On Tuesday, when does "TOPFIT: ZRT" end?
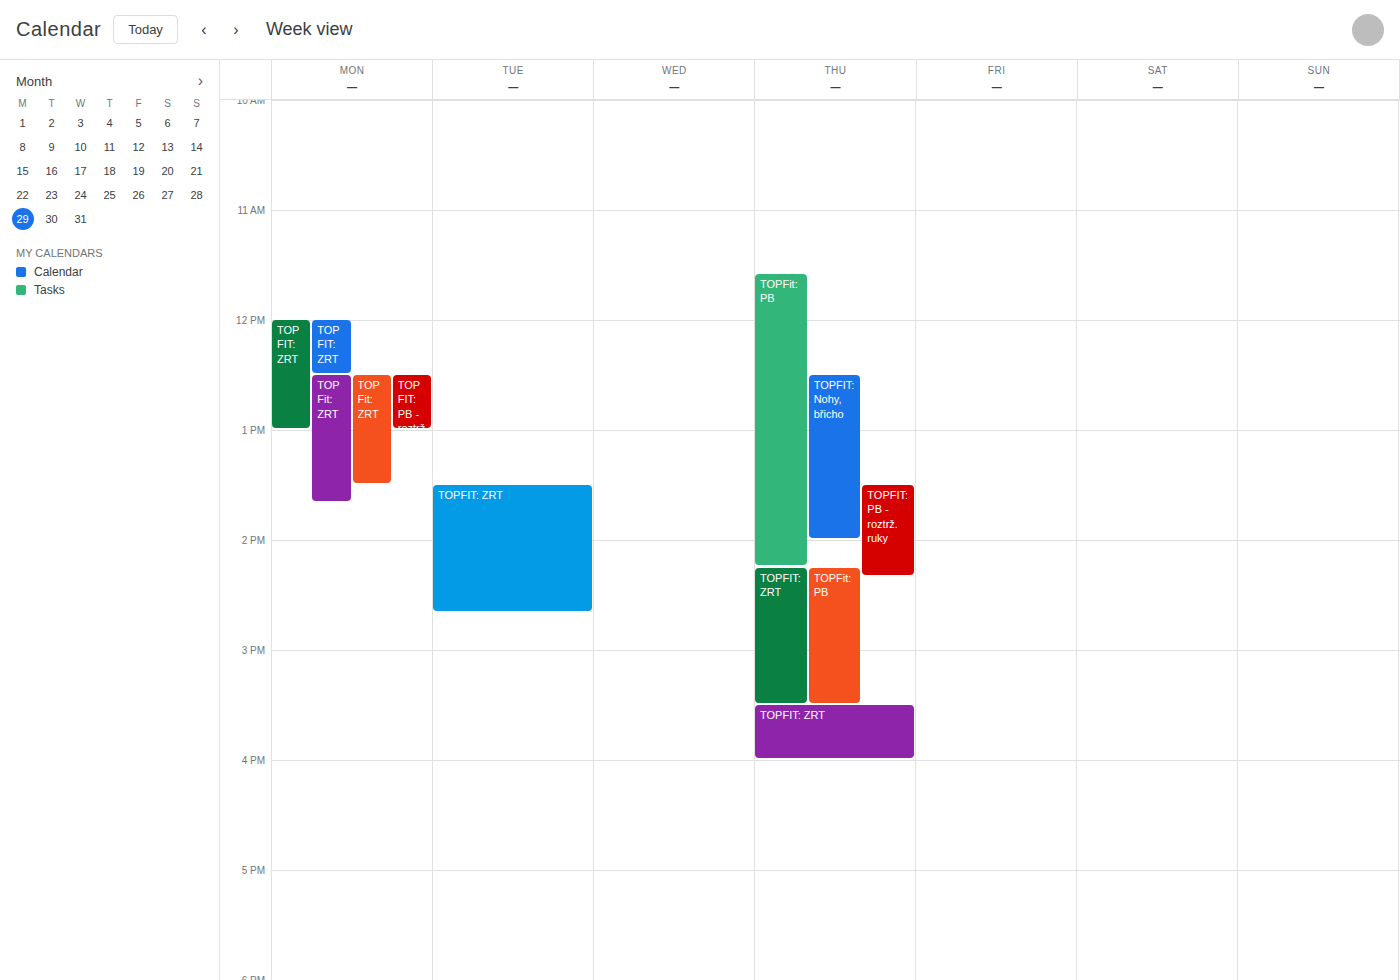
2:40 PM